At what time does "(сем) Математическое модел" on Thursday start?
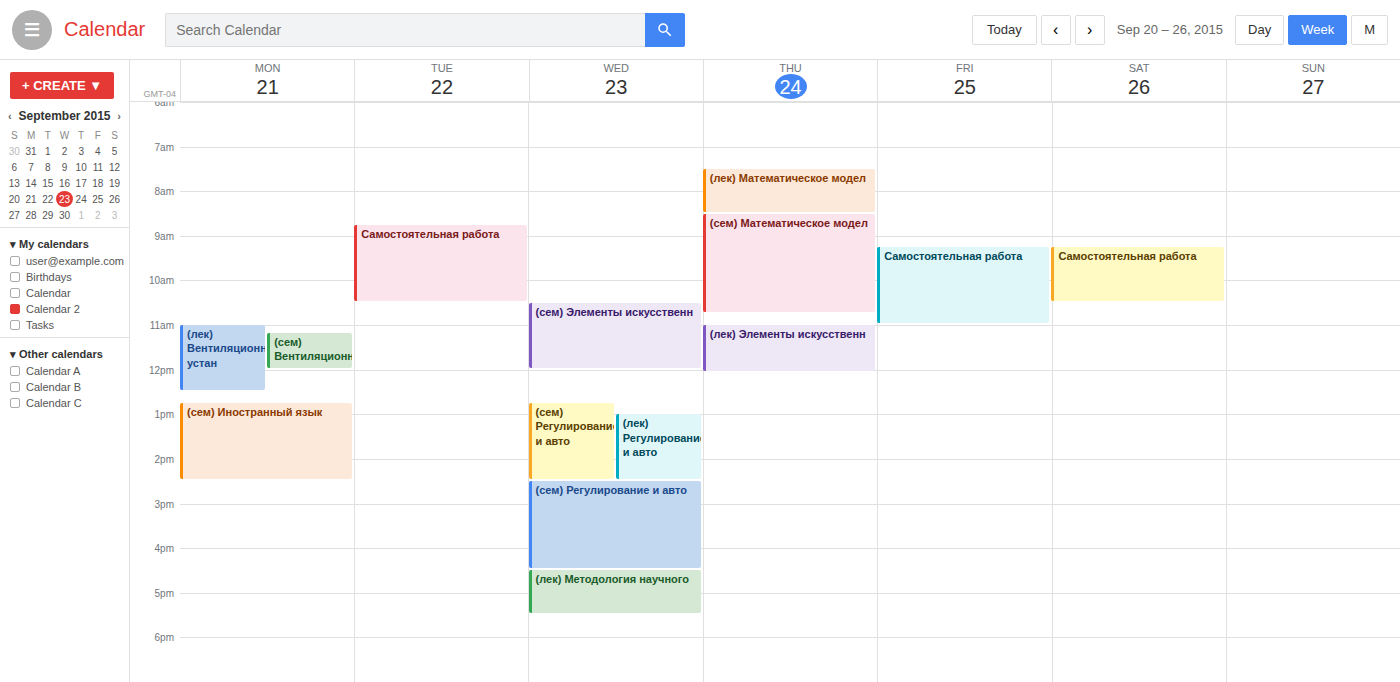
8:30 AM